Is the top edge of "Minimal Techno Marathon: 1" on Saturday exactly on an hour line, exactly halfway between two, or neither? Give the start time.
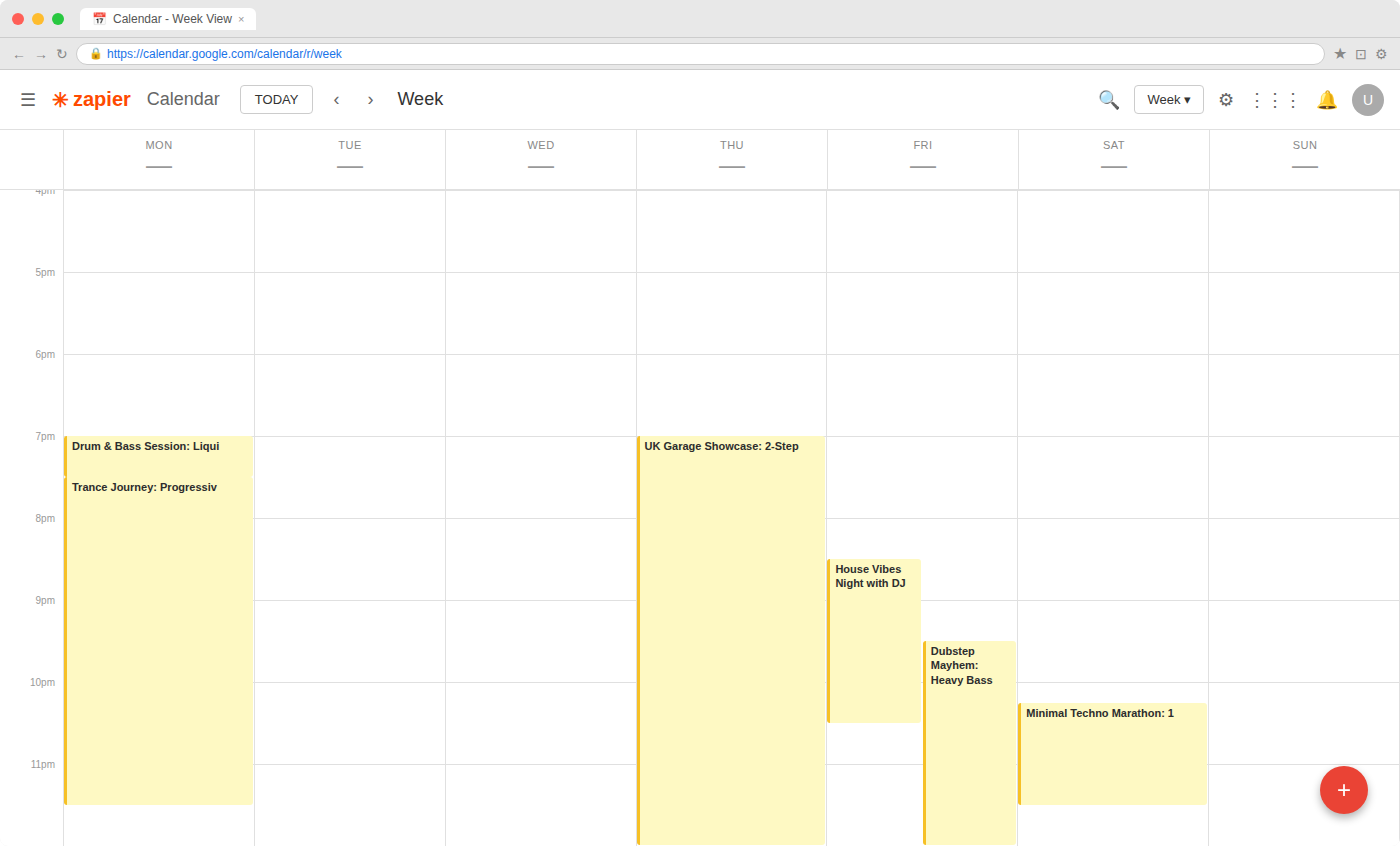
10:15 PM -- neither: a quarter of the way from the 10 PM line to the 11 PM line.